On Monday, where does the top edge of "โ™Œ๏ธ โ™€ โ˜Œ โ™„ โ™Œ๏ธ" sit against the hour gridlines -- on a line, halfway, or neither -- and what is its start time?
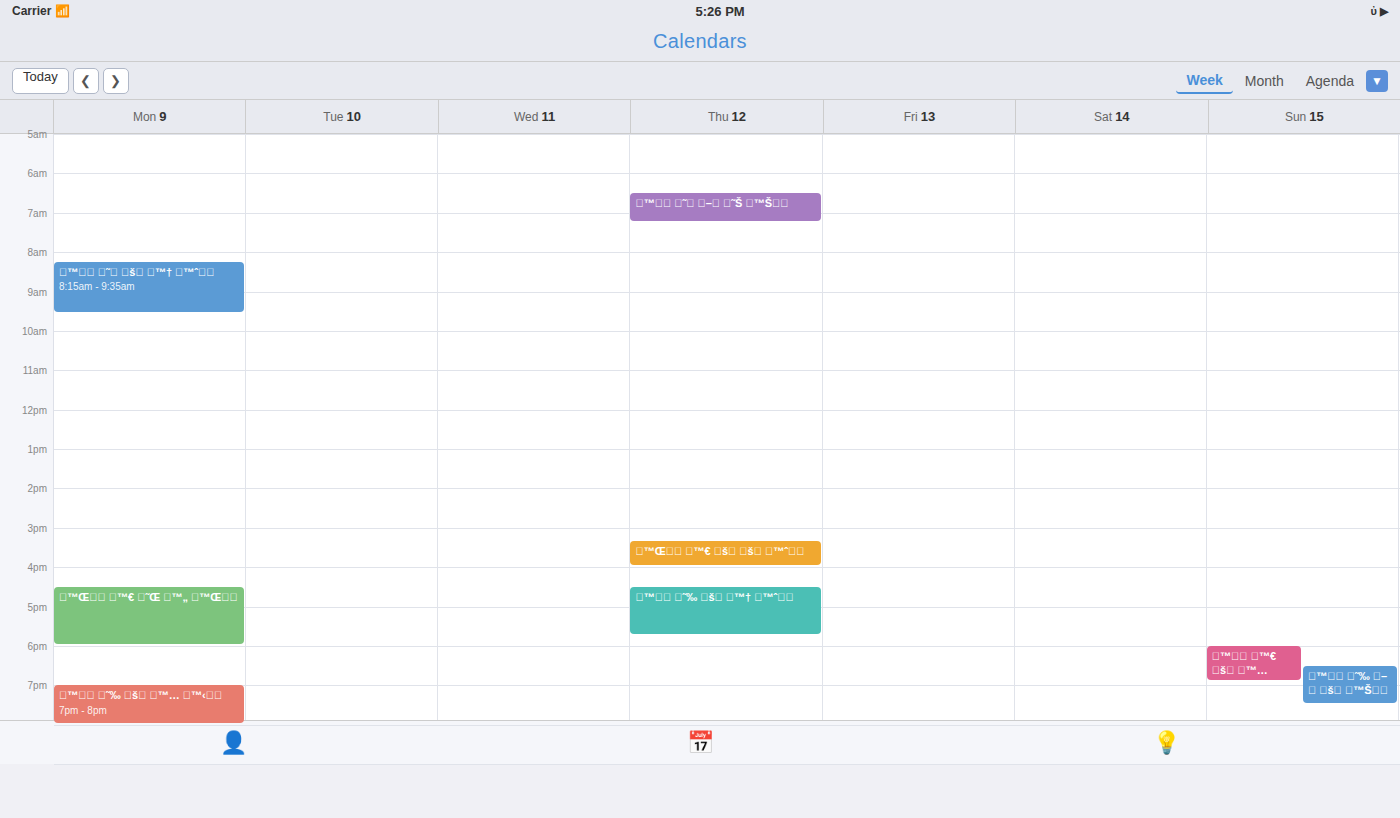
16:30 -- halfway between the 16:00 and 17:00 lines.